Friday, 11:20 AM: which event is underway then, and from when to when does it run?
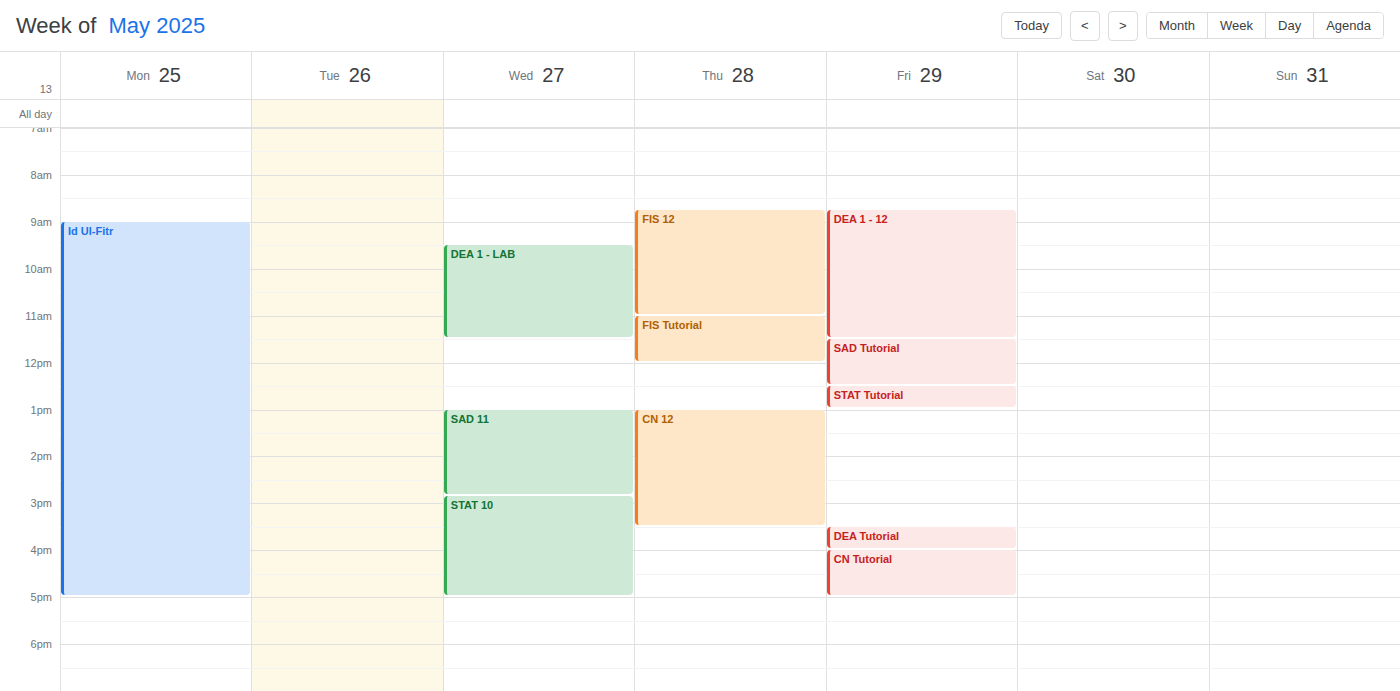
"DEA 1 - 12", 8:45 AM to 11:30 AM